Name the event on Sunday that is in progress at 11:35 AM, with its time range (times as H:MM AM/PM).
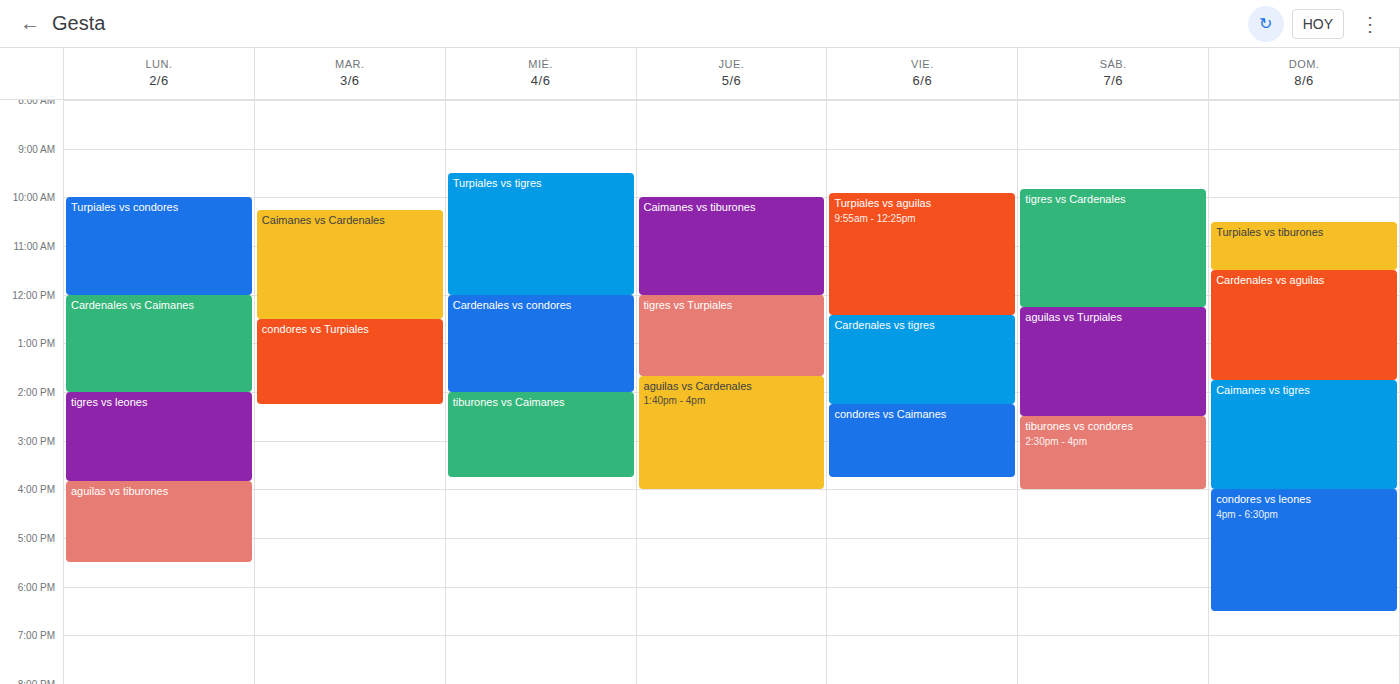
"Cardenales vs aguilas", 11:30 AM to 1:45 PM